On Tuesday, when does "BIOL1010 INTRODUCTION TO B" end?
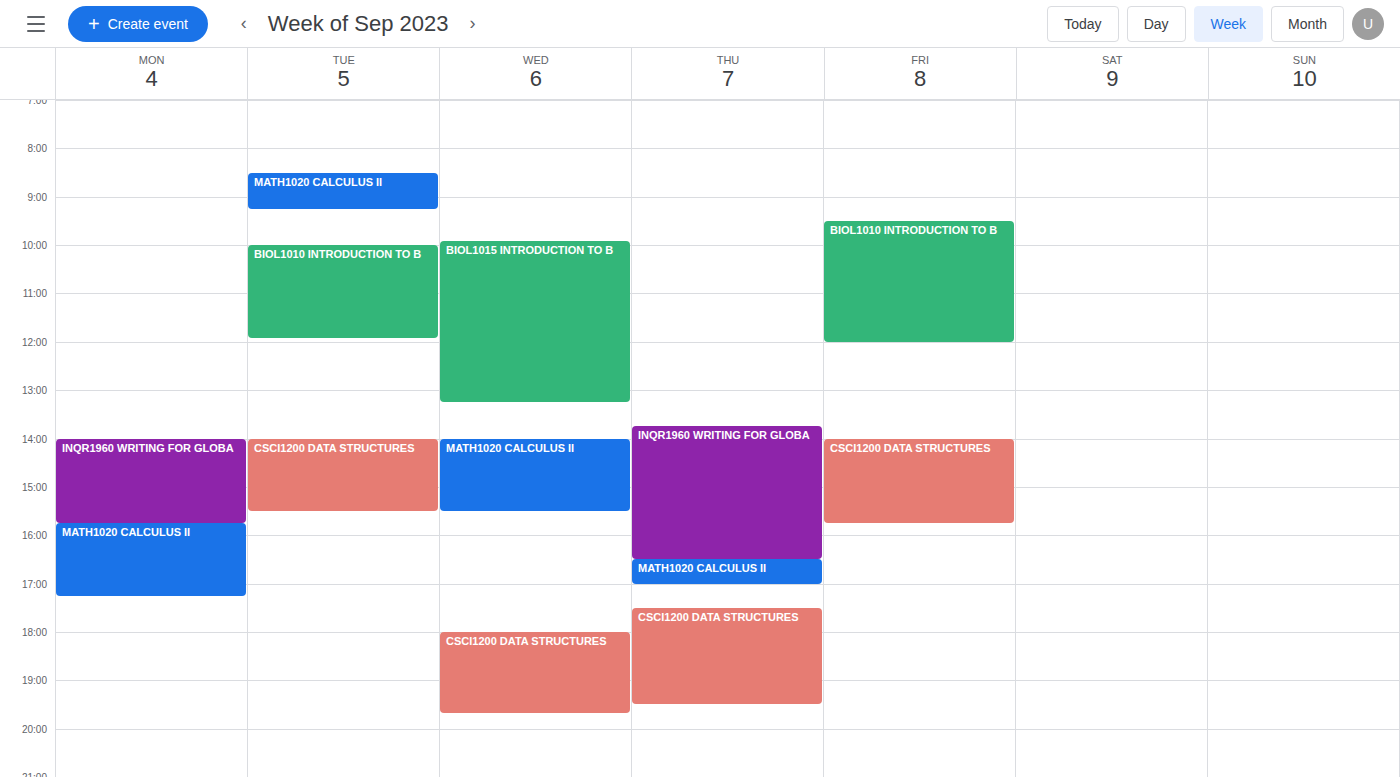
11:55